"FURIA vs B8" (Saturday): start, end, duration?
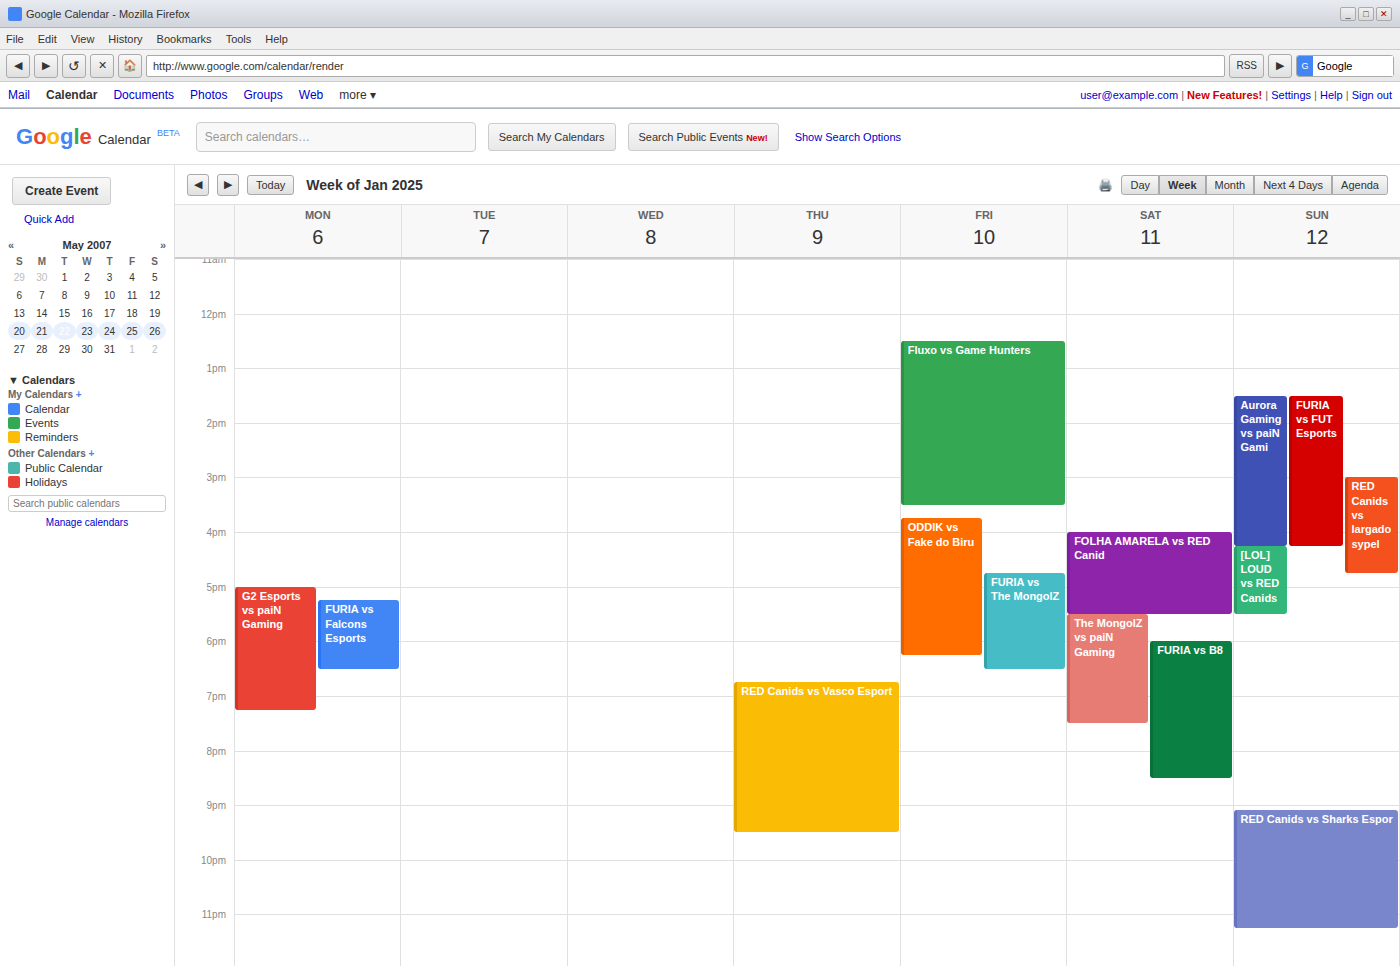
6:00 PM to 8:30 PM, 2 hours 30 minutes